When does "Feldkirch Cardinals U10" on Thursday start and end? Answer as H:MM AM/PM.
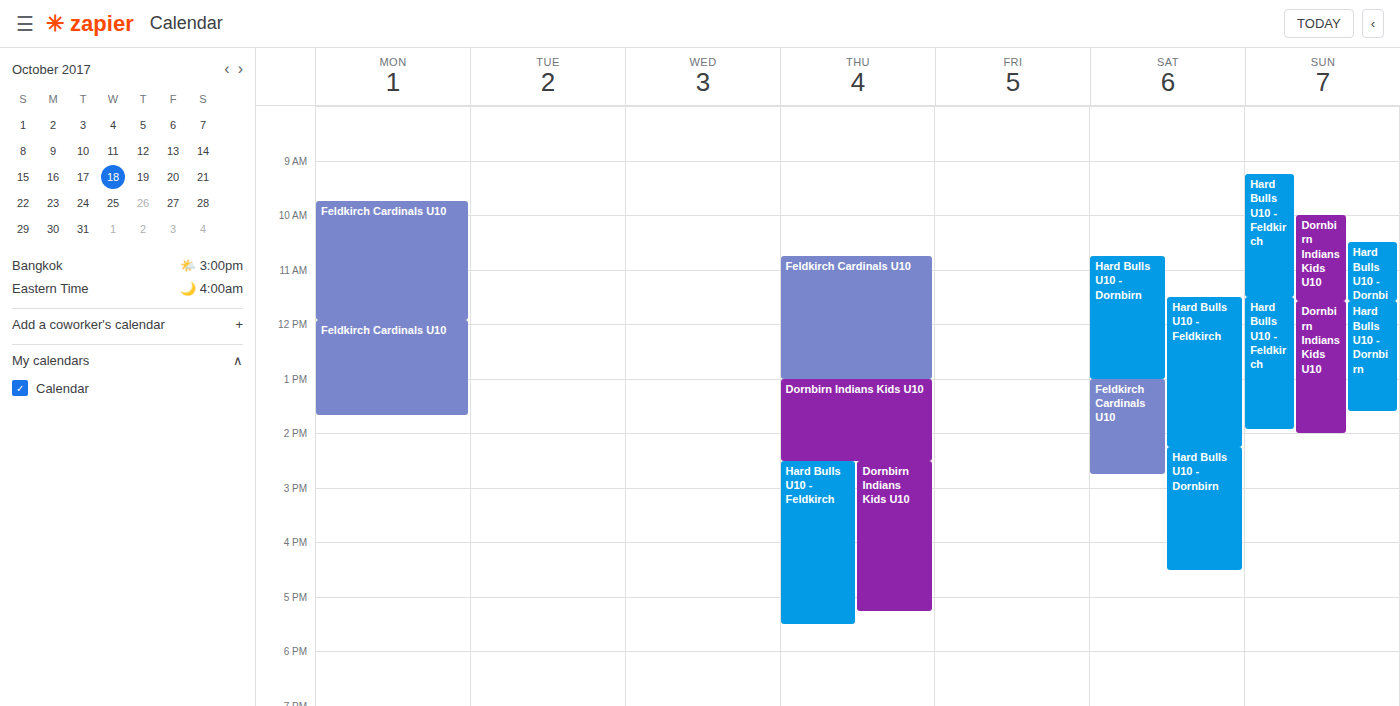
10:45 AM to 1:00 PM